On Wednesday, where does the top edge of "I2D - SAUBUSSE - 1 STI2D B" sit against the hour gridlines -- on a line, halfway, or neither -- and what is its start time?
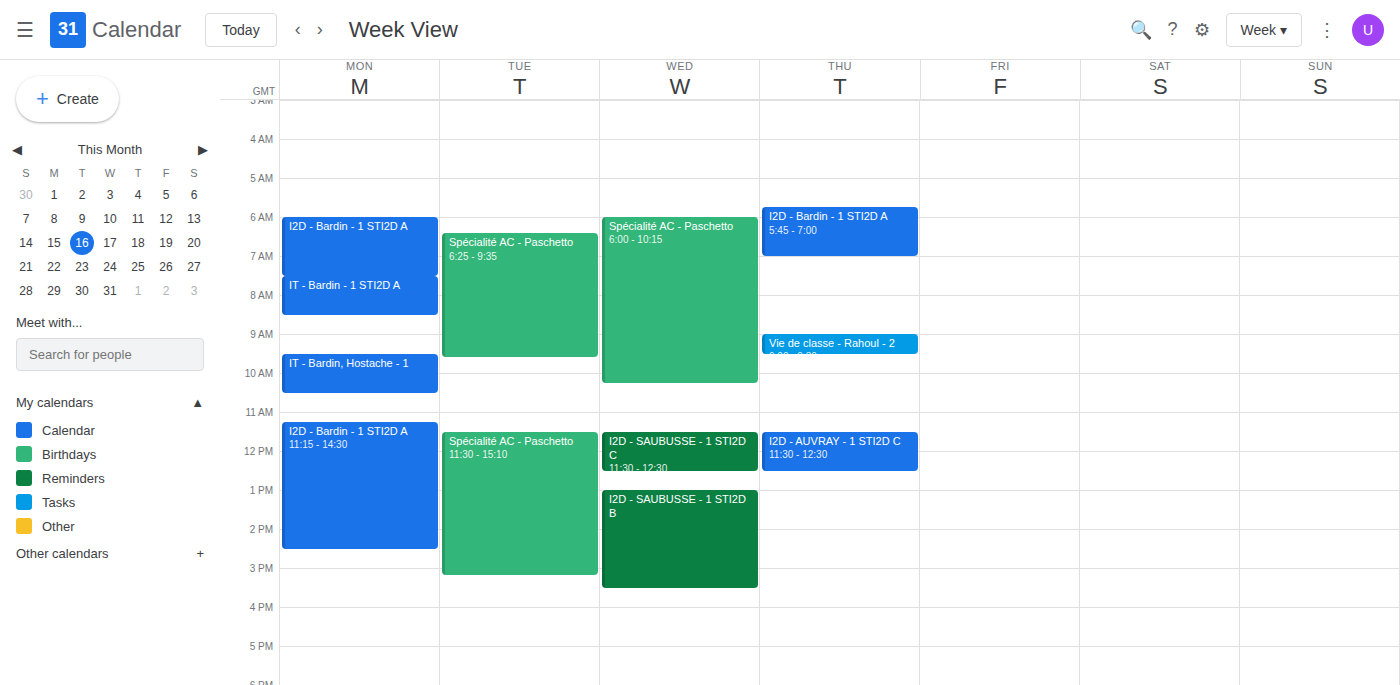
1:00 PM -- exactly on the 1 PM line.